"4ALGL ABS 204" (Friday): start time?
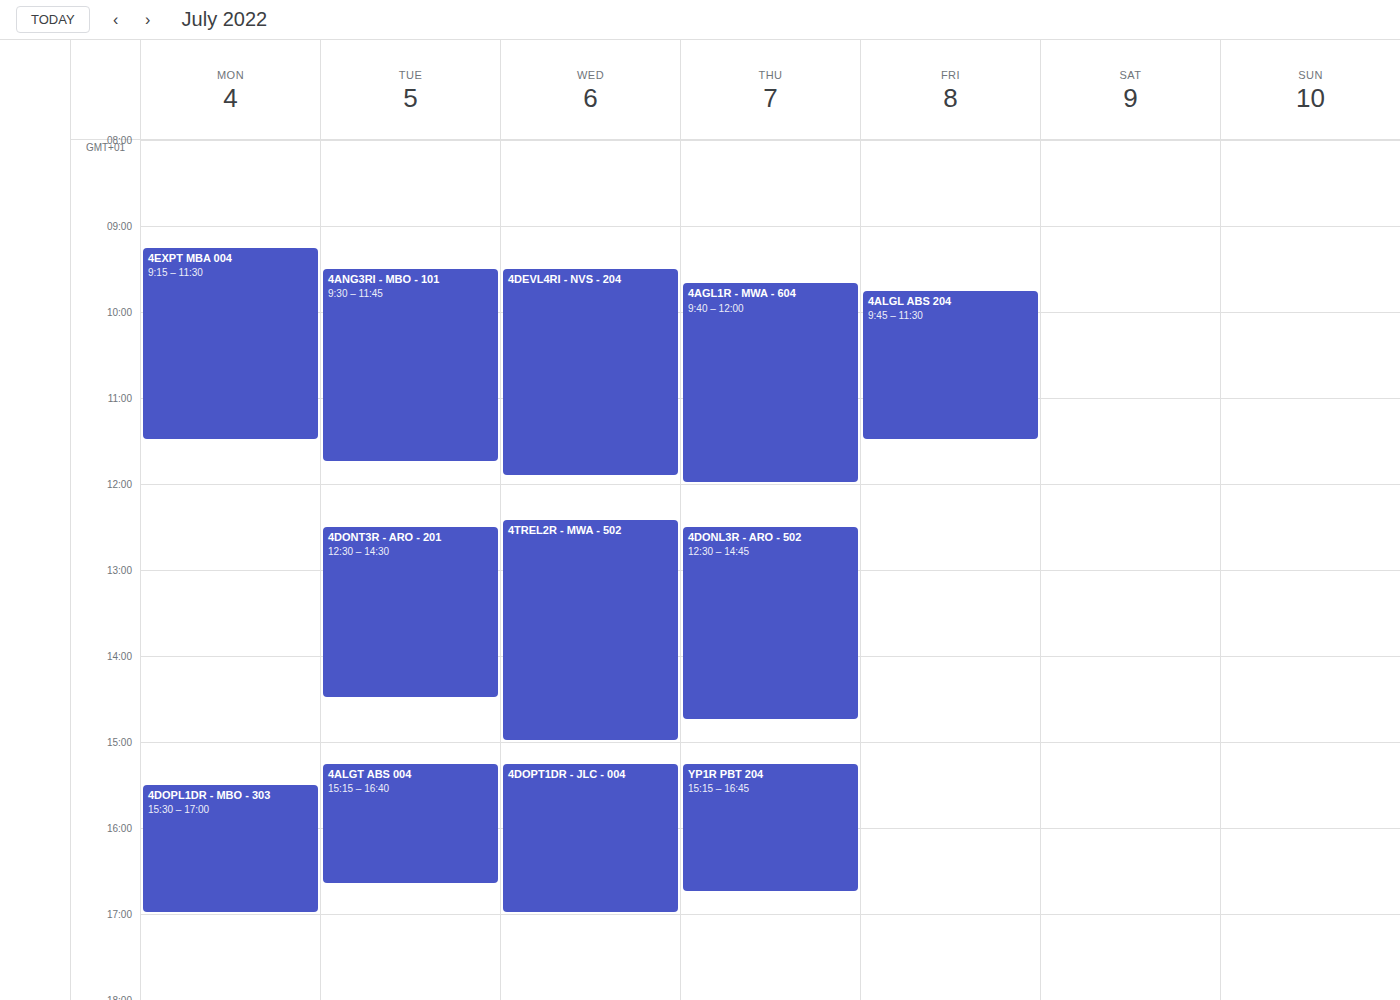
09:45